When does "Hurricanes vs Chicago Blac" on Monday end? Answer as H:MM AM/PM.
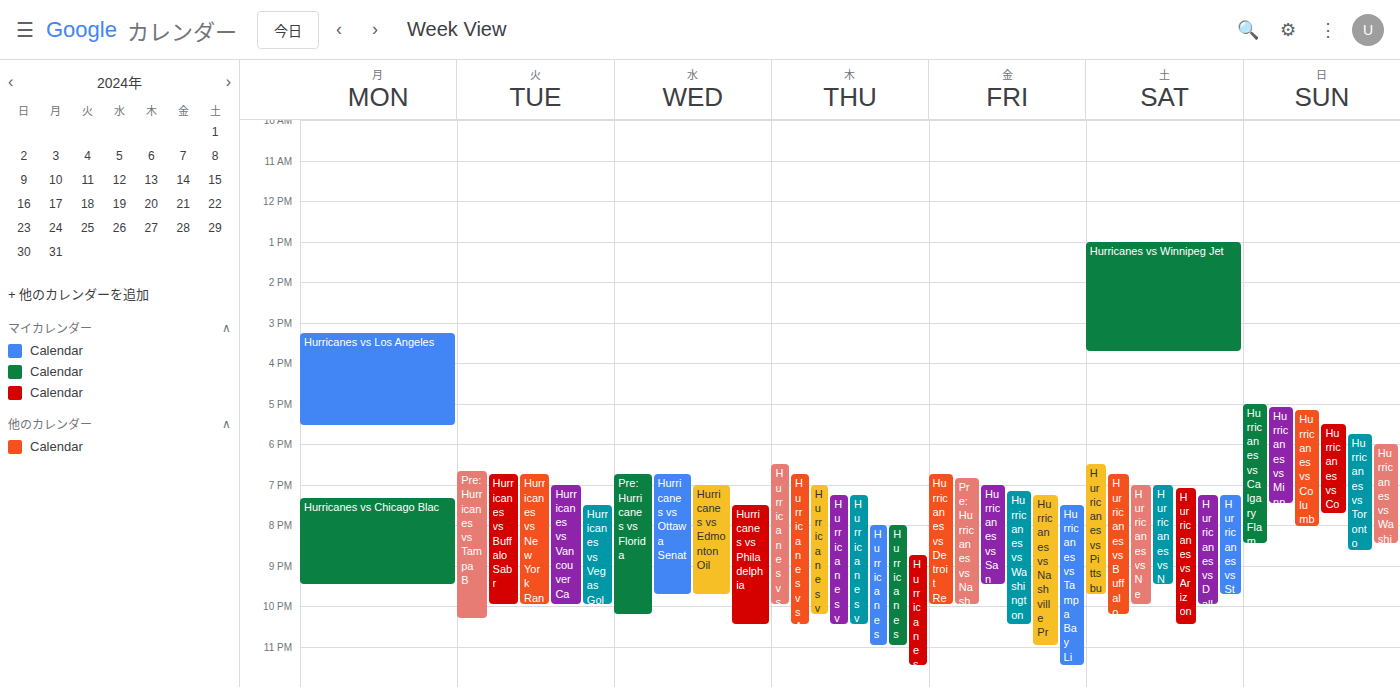
9:30 PM